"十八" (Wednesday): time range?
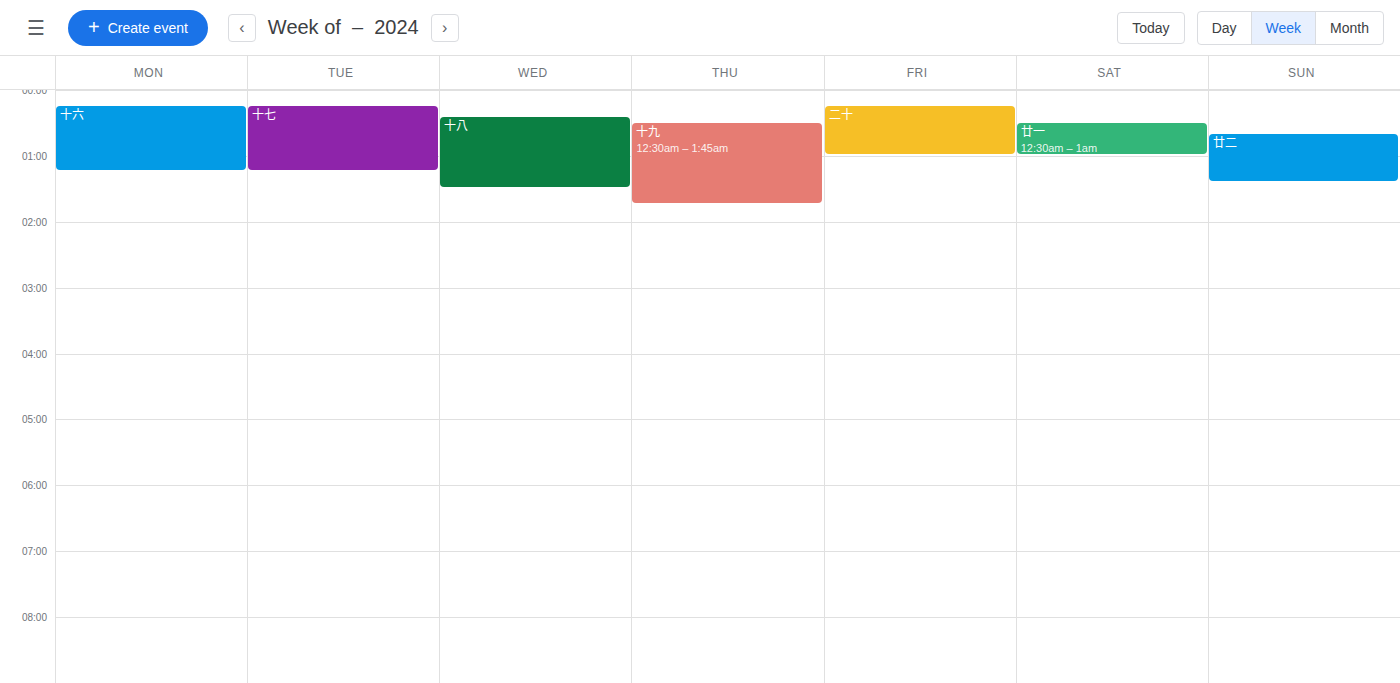
12:25 AM to 1:30 AM